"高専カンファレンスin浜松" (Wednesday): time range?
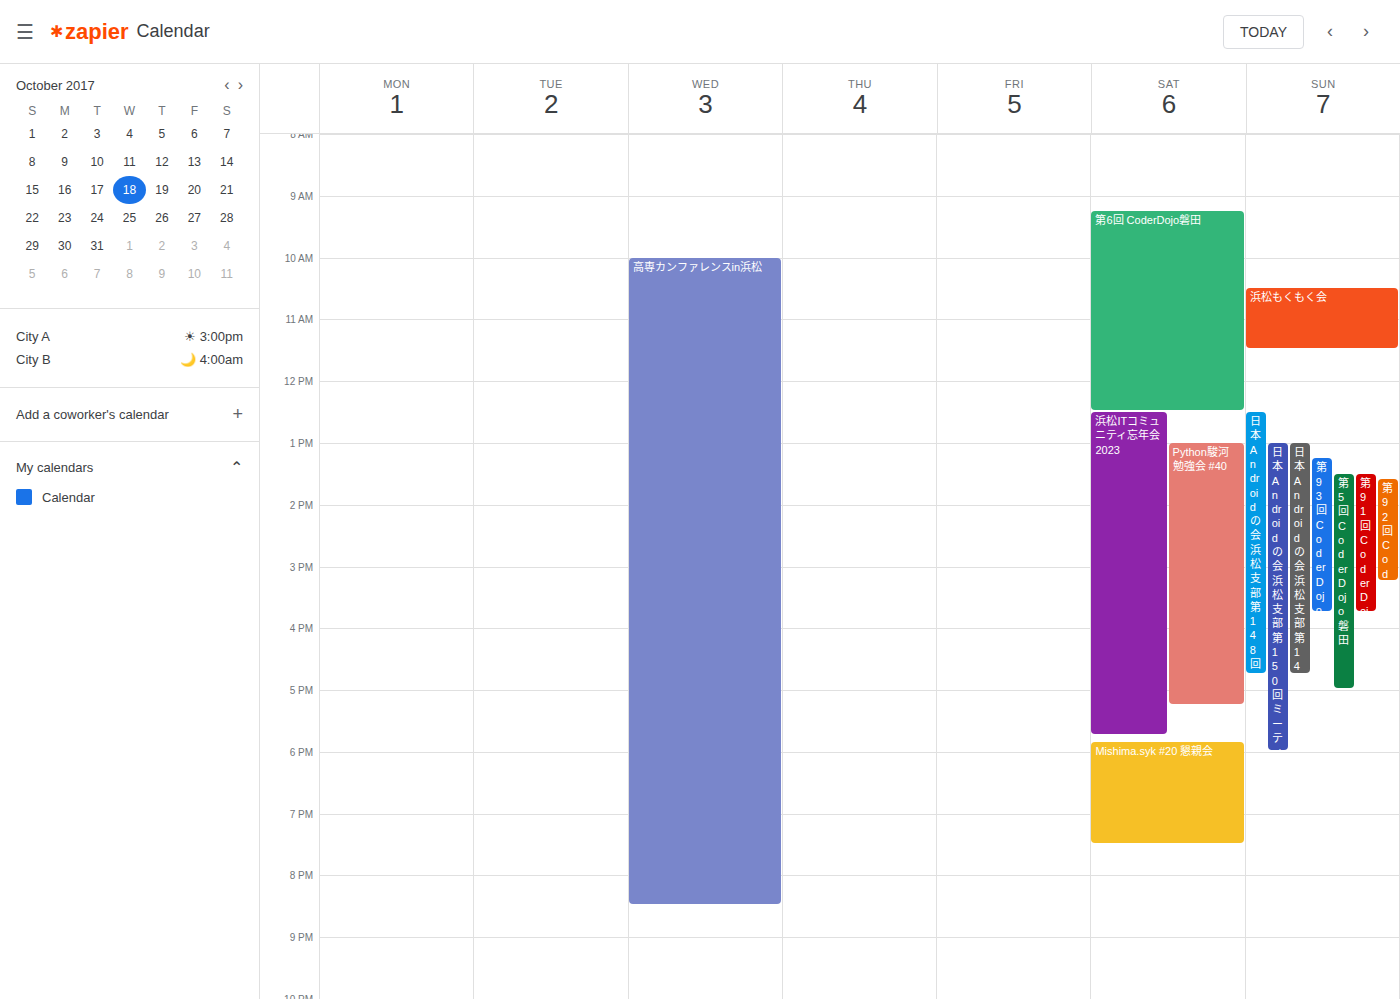
10:00 AM to 8:30 PM